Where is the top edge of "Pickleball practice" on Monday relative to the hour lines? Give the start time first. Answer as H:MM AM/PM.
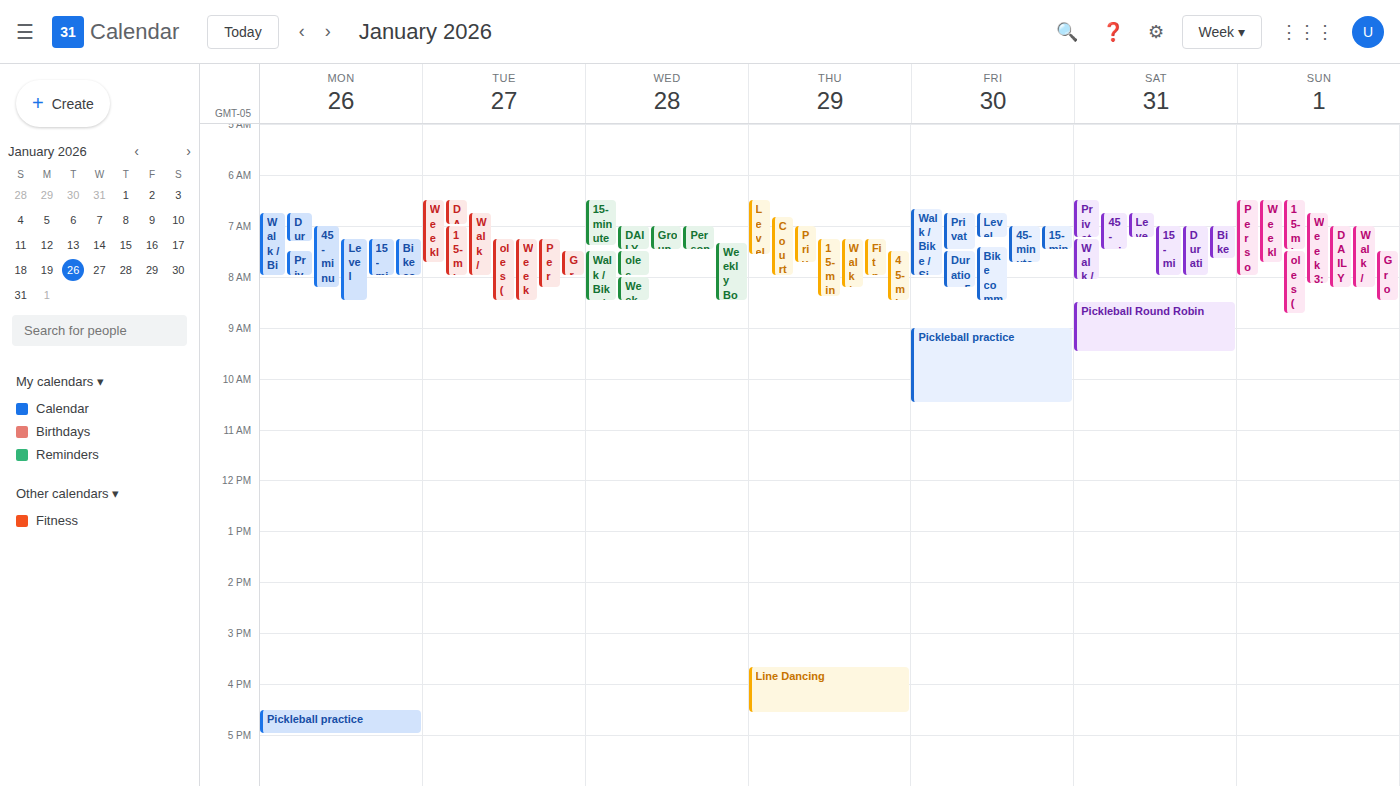
4:30 PM -- halfway between the 4 PM and 5 PM lines.